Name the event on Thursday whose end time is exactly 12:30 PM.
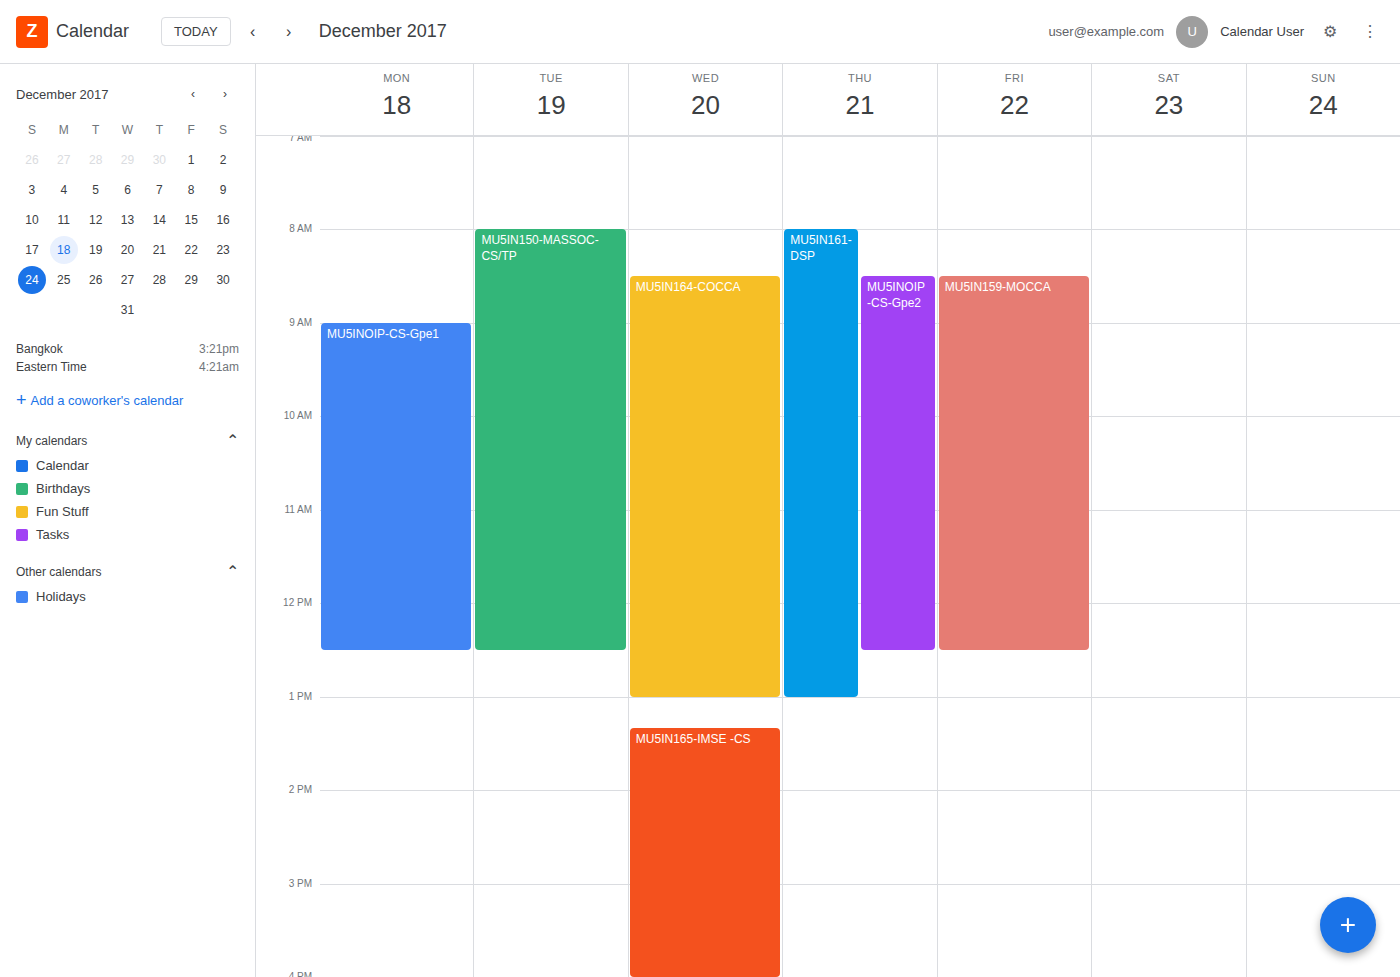
"MU5INOIP-CS-Gpe2"